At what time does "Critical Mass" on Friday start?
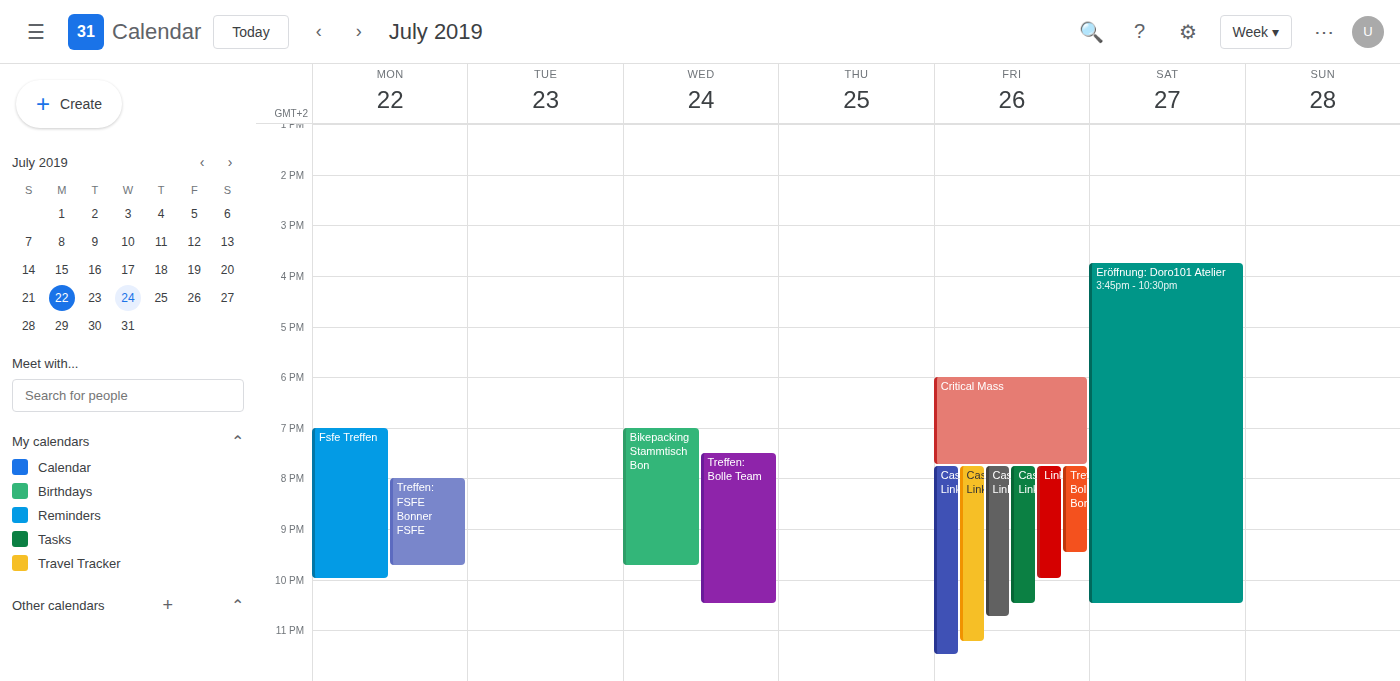
6:00 PM